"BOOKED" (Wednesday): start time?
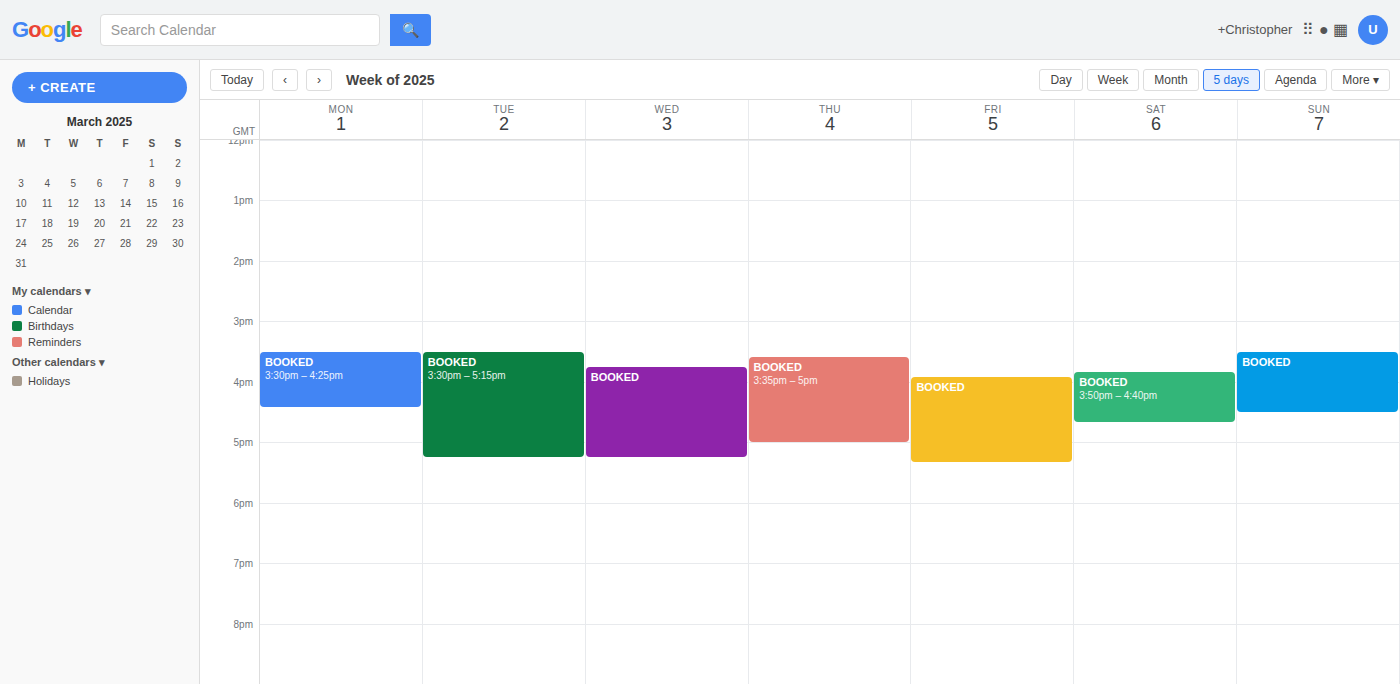
3:45 PM